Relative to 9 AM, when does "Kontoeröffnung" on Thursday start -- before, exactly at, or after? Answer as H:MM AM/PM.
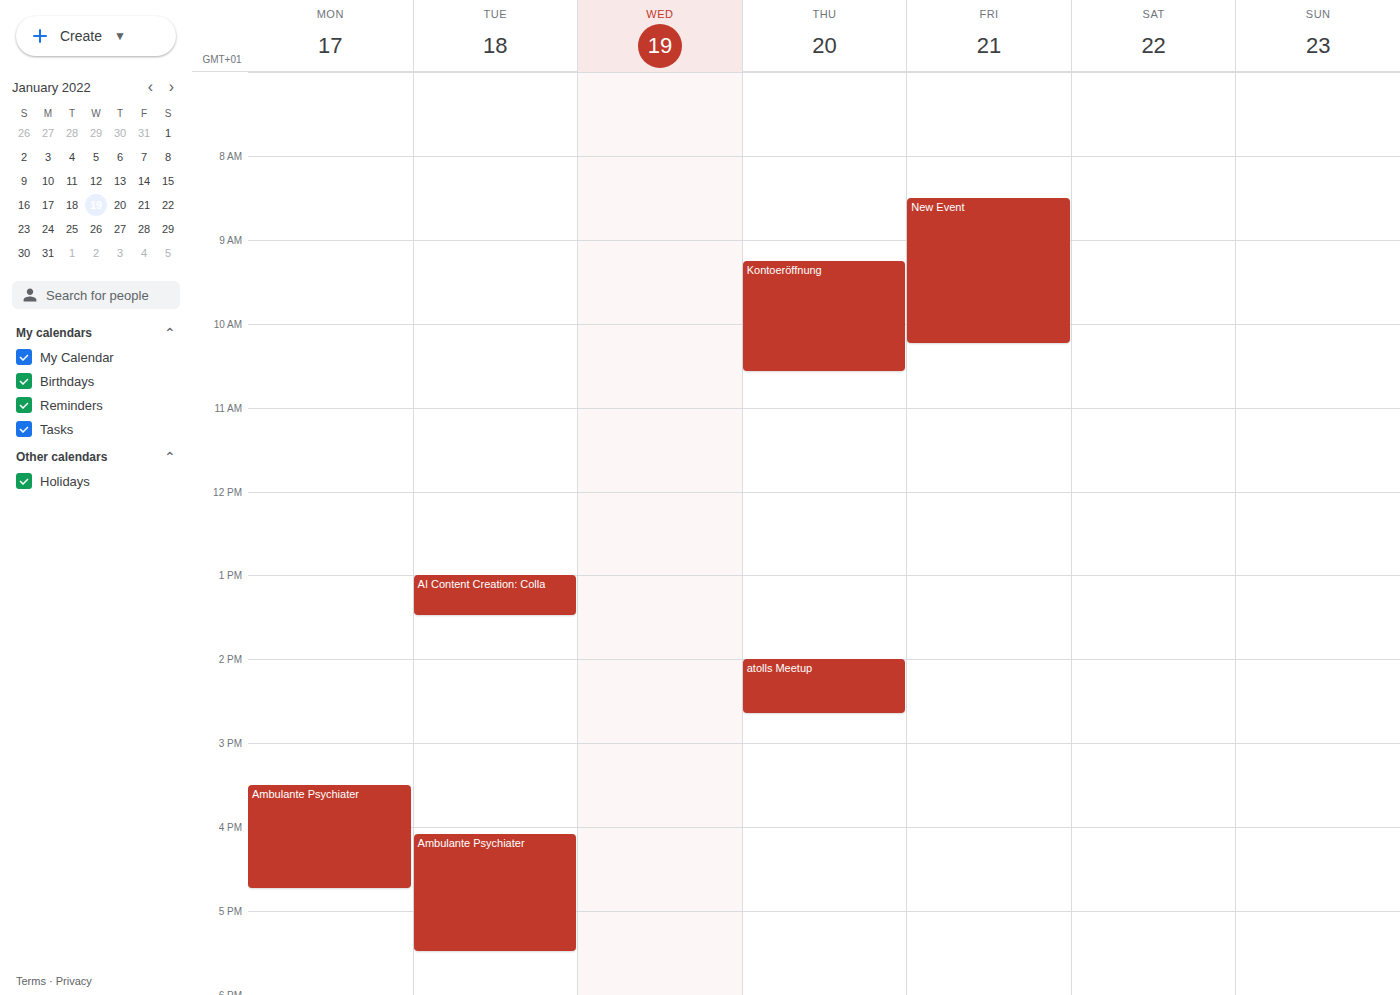
9:15 AM -- after 9 AM, 15 minutes below the 9 AM line.